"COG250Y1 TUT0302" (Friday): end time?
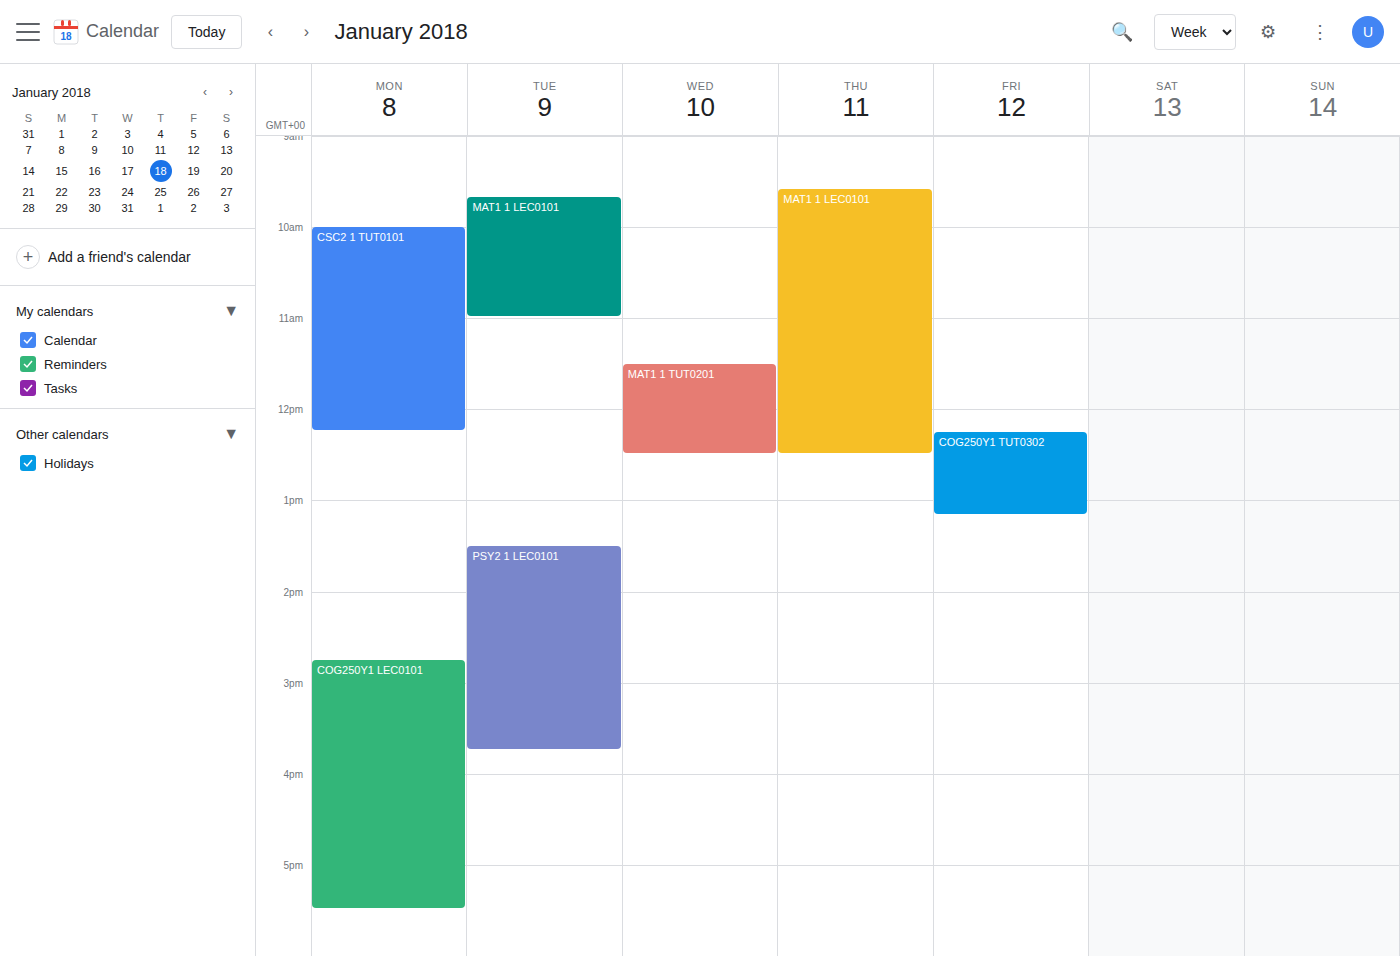
1:10 PM